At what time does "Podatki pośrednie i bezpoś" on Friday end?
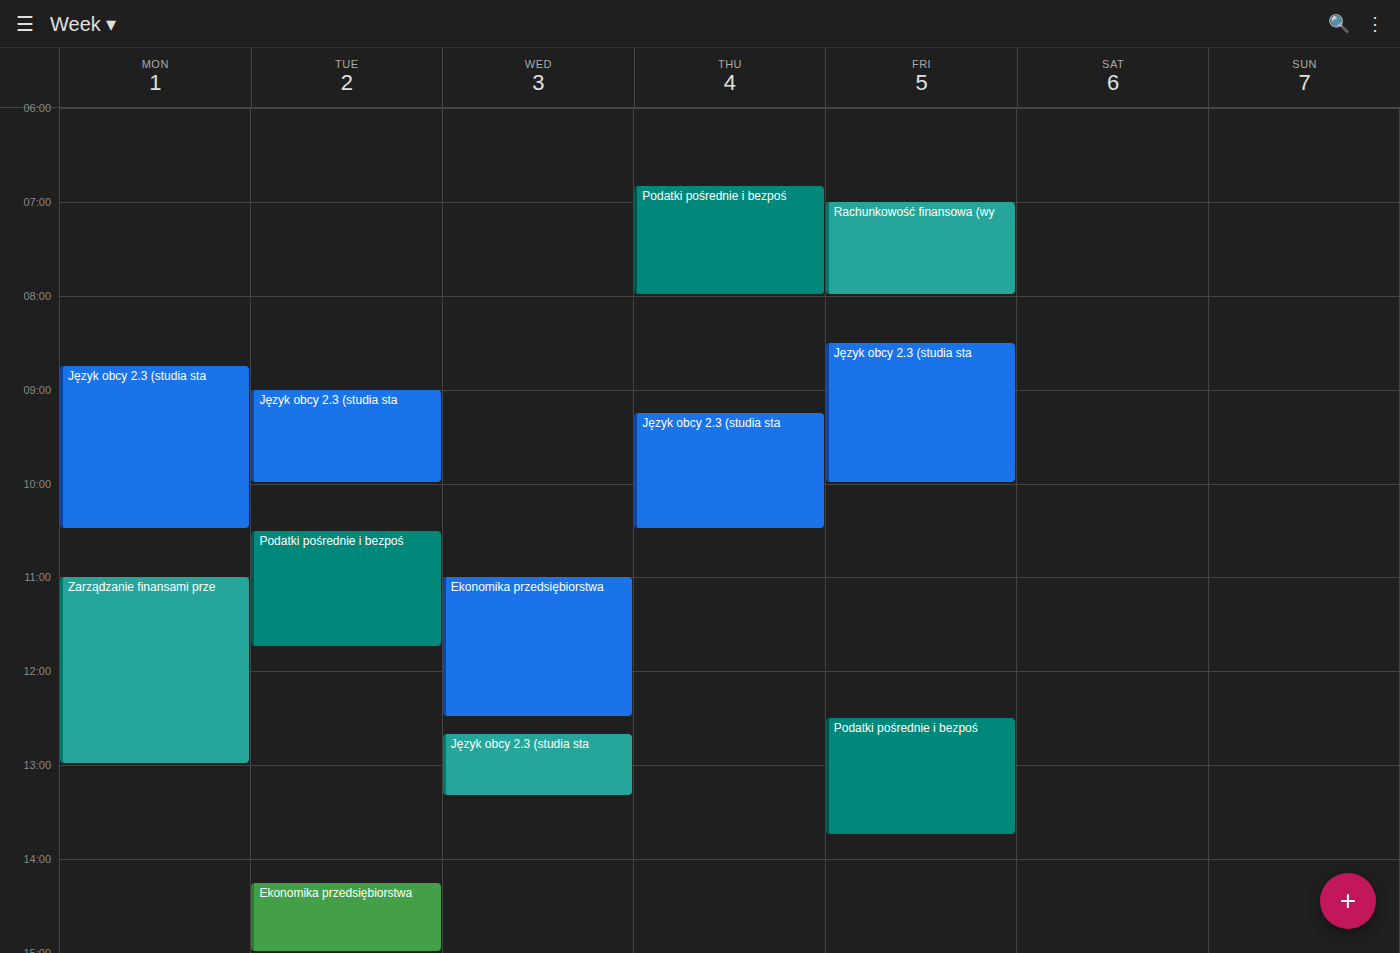
13:45